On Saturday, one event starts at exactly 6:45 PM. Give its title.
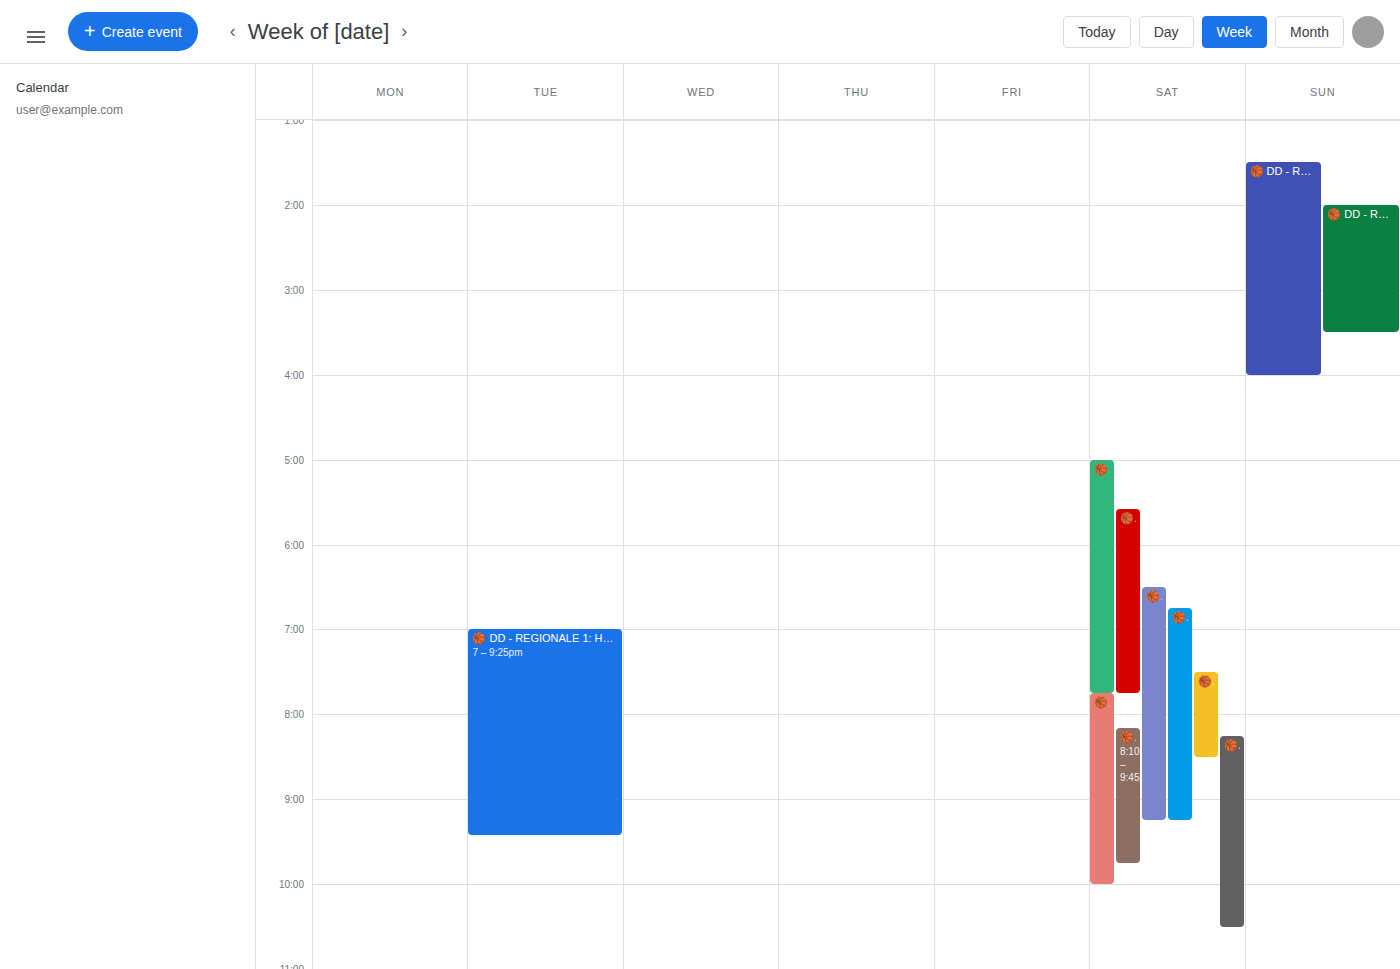
"🏀 DD - REGIONALE 1: NAMUR"